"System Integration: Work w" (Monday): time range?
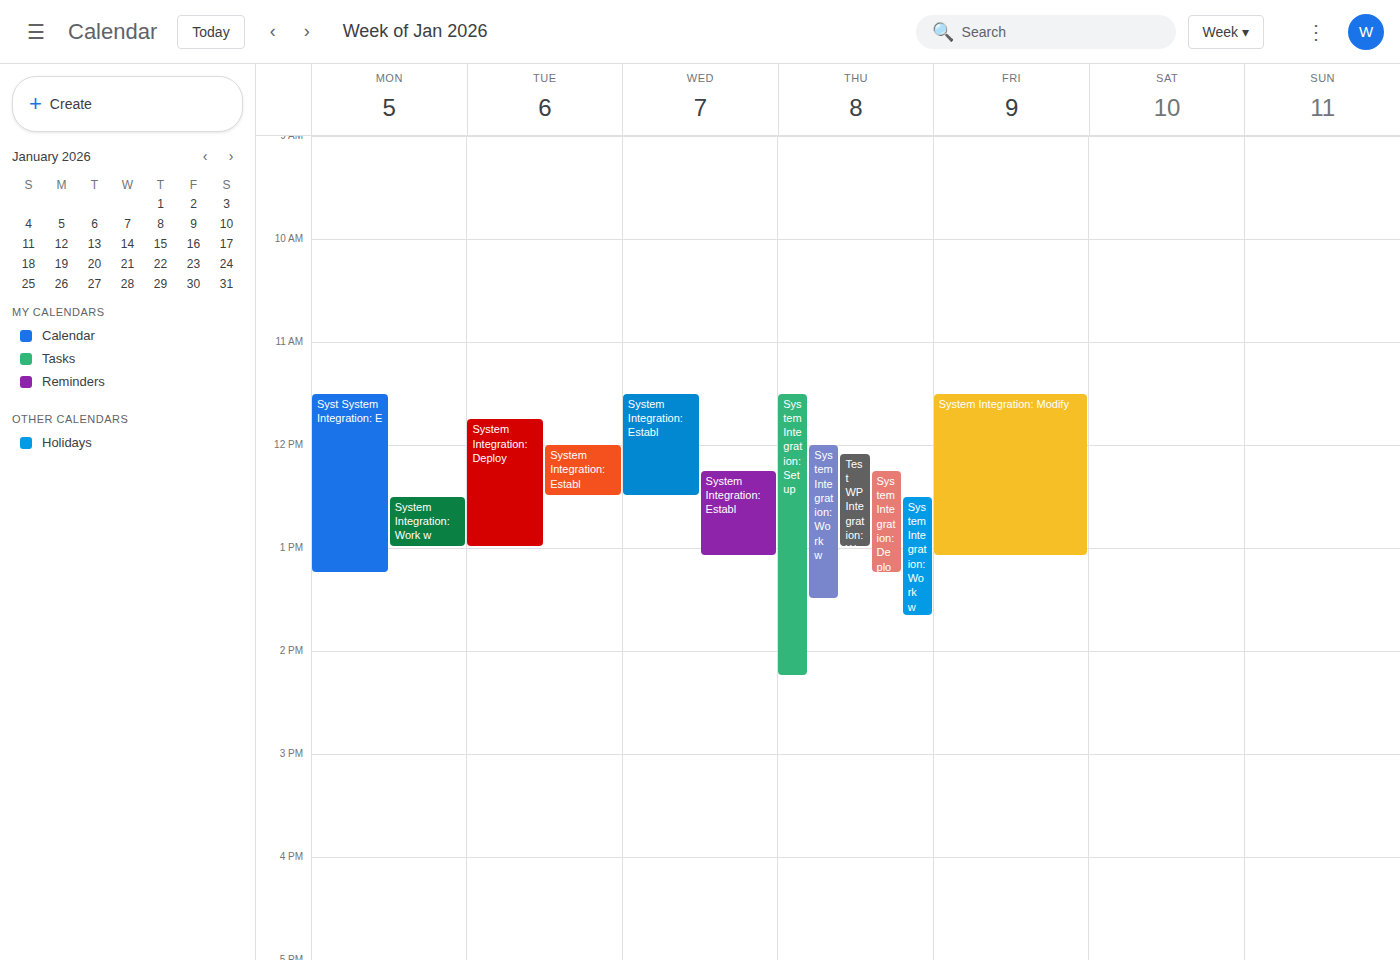
12:30 PM to 1:00 PM